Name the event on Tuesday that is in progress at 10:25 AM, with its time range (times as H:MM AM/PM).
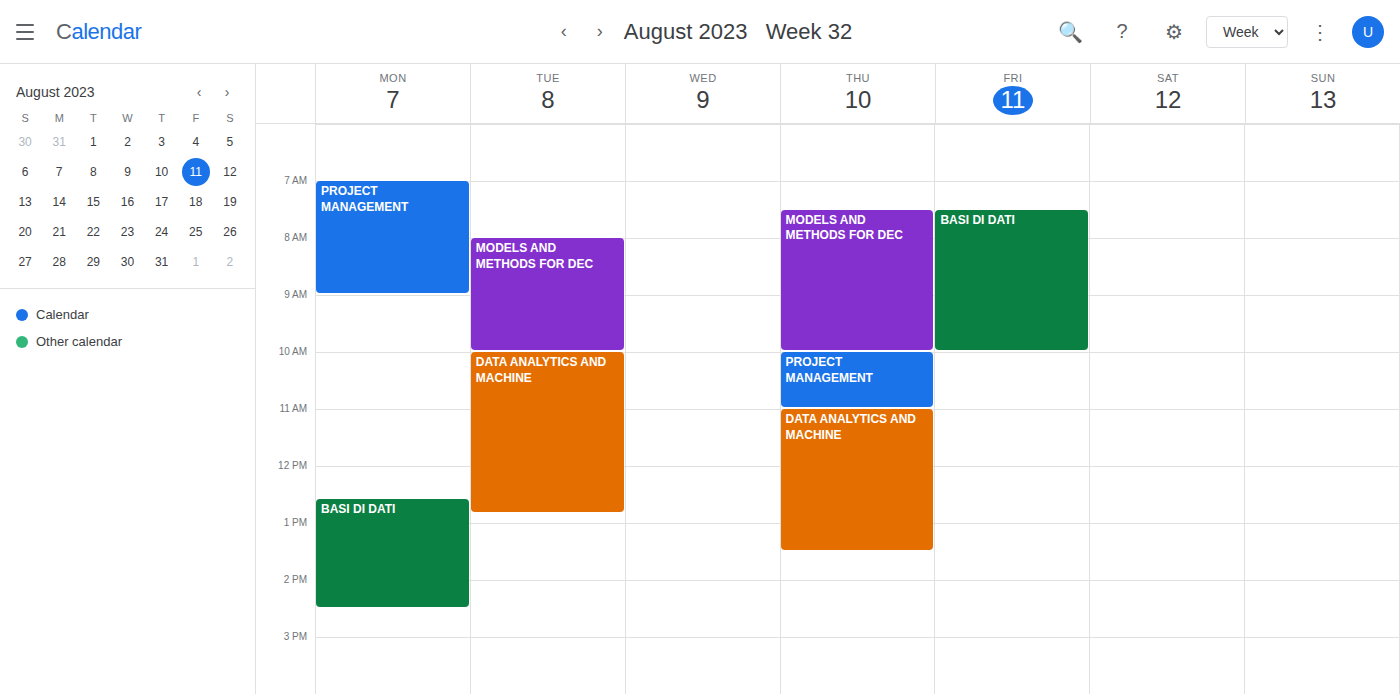
"DATA ANALYTICS AND MACHINE", 10:00 AM to 12:50 PM